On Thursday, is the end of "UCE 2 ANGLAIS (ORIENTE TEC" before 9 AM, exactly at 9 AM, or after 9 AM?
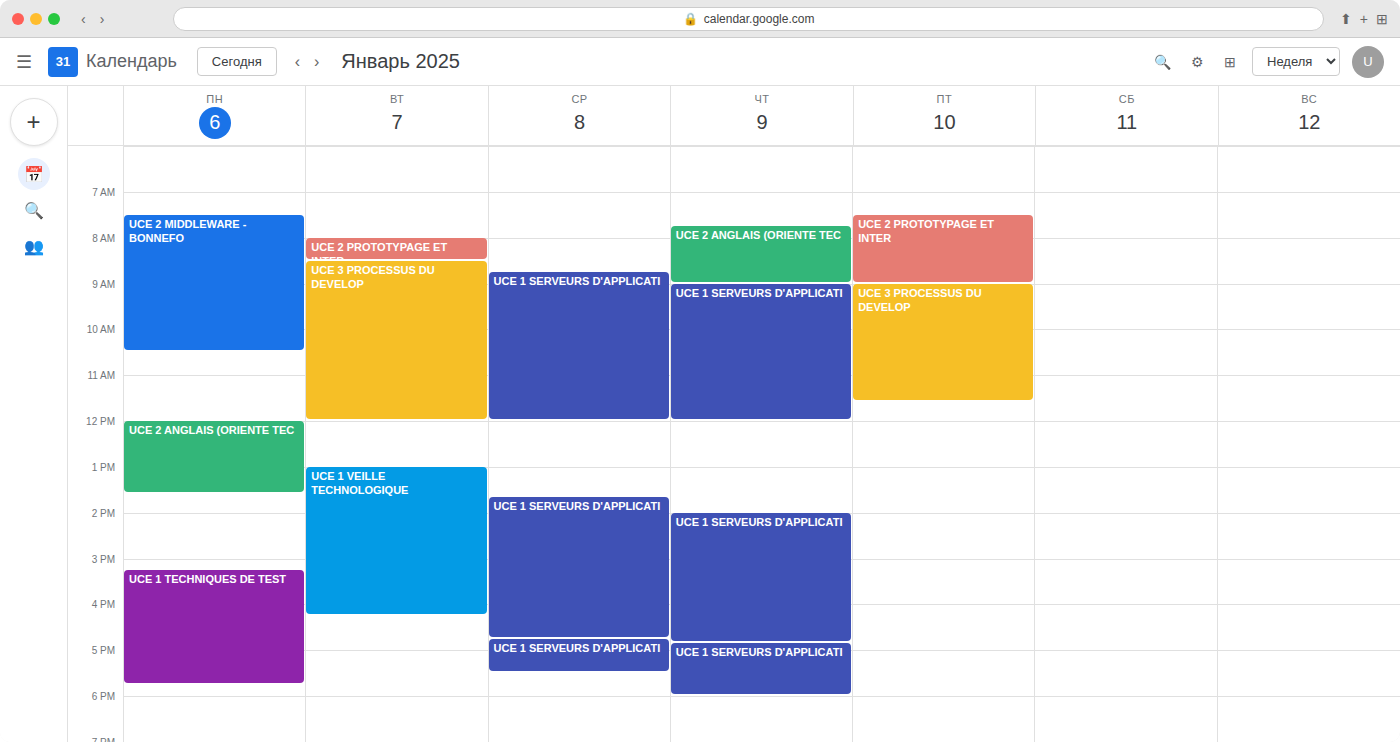
9:00 AM -- exactly at 9 AM, on the 9 AM line.